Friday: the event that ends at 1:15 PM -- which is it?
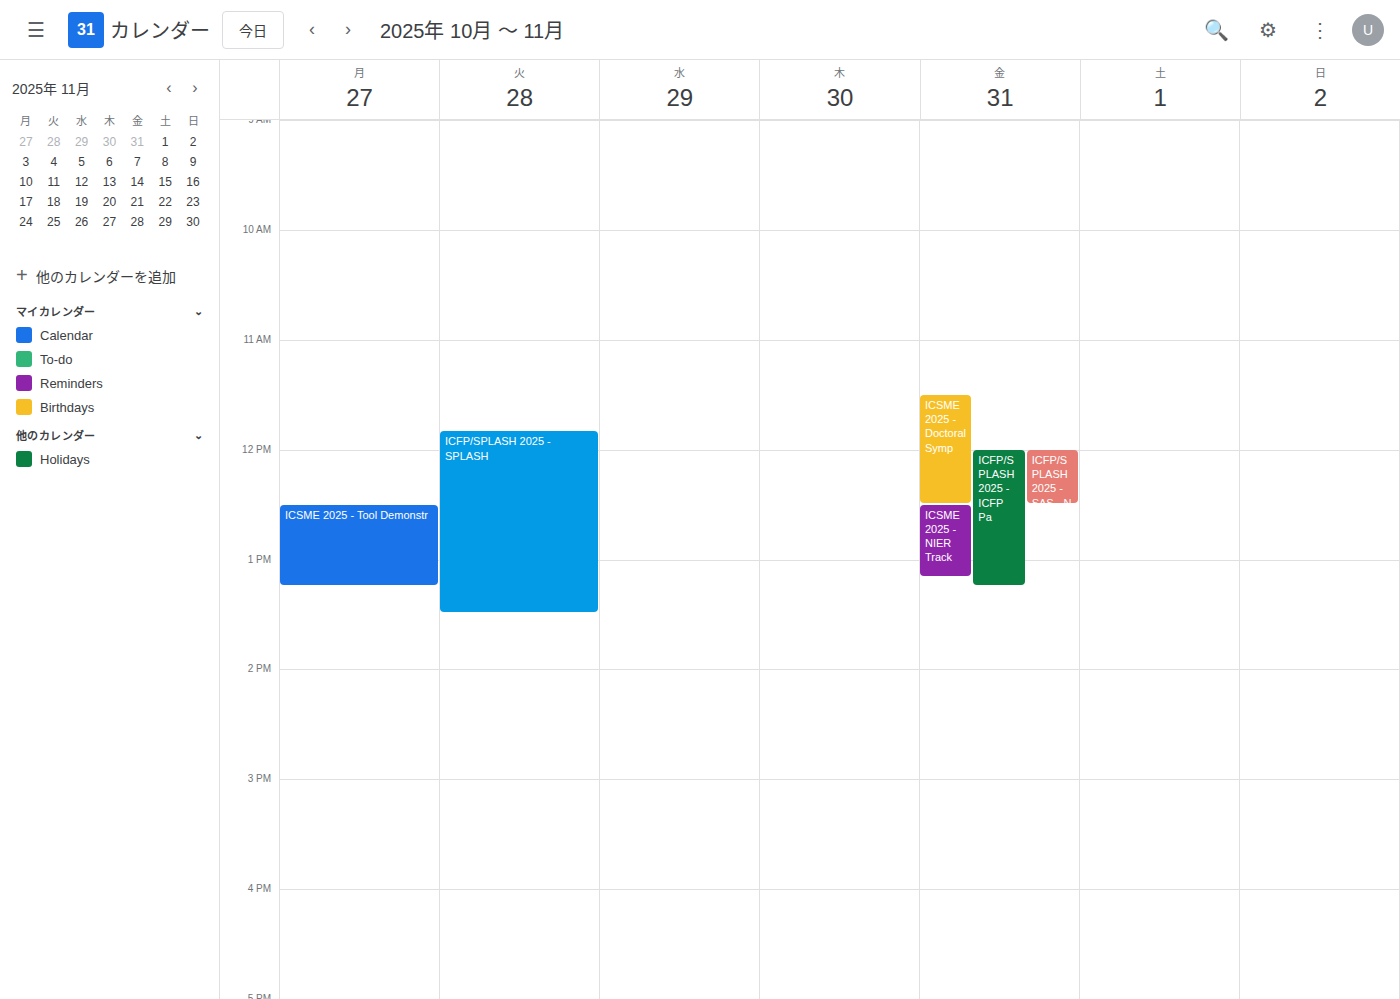
"ICFP/SPLASH 2025 - ICFP Pa"